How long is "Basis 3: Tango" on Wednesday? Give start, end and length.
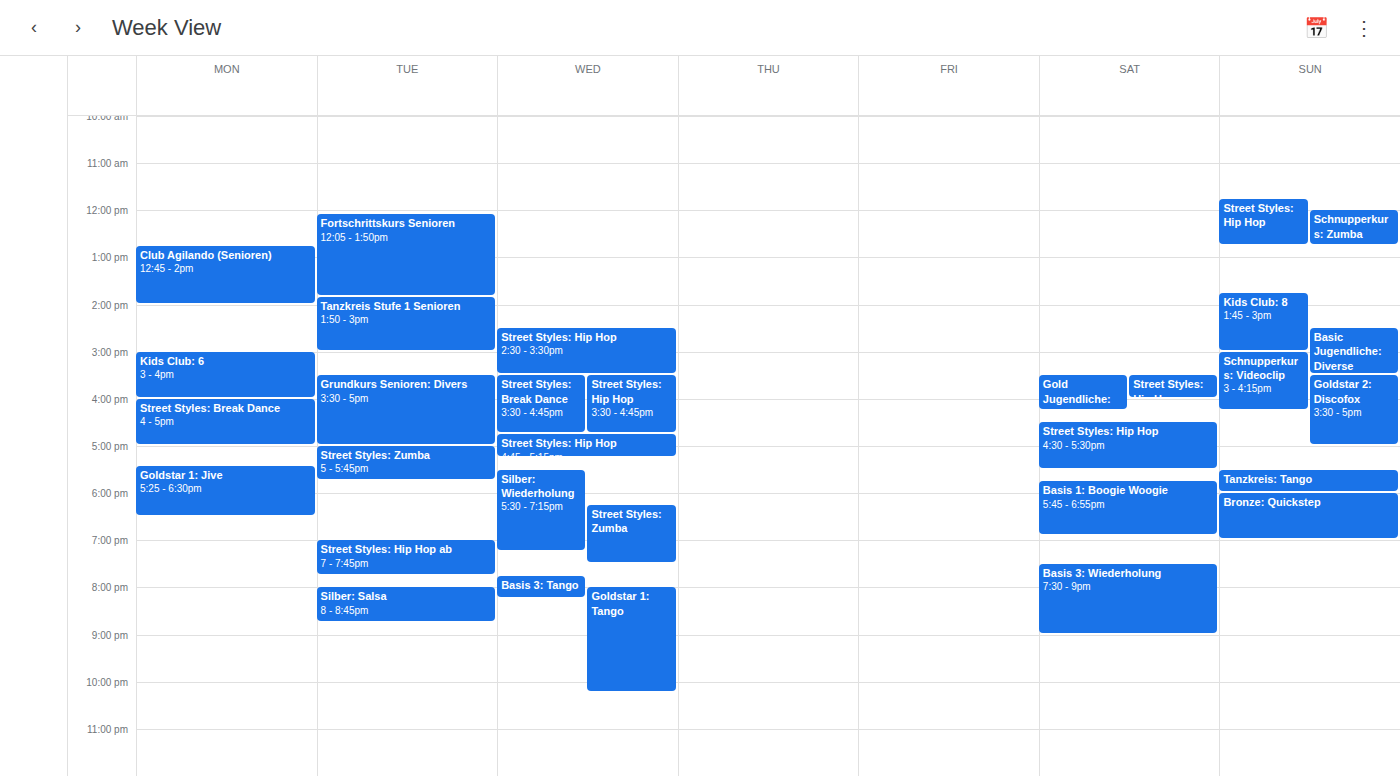
7:45 PM to 8:15 PM, 30 minutes